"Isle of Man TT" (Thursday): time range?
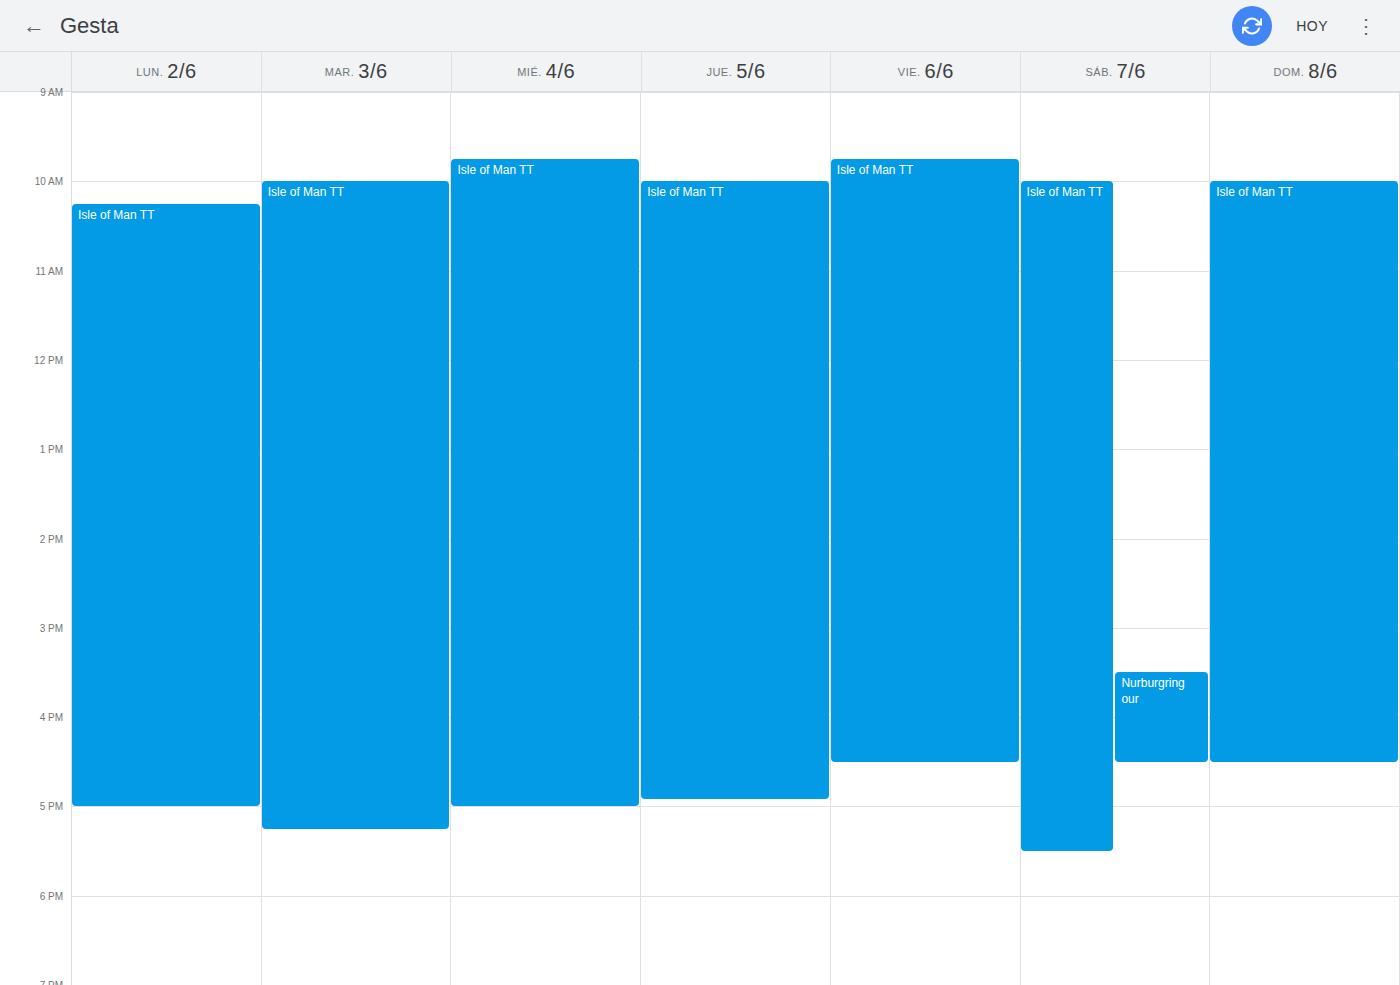
10:00 AM to 4:55 PM